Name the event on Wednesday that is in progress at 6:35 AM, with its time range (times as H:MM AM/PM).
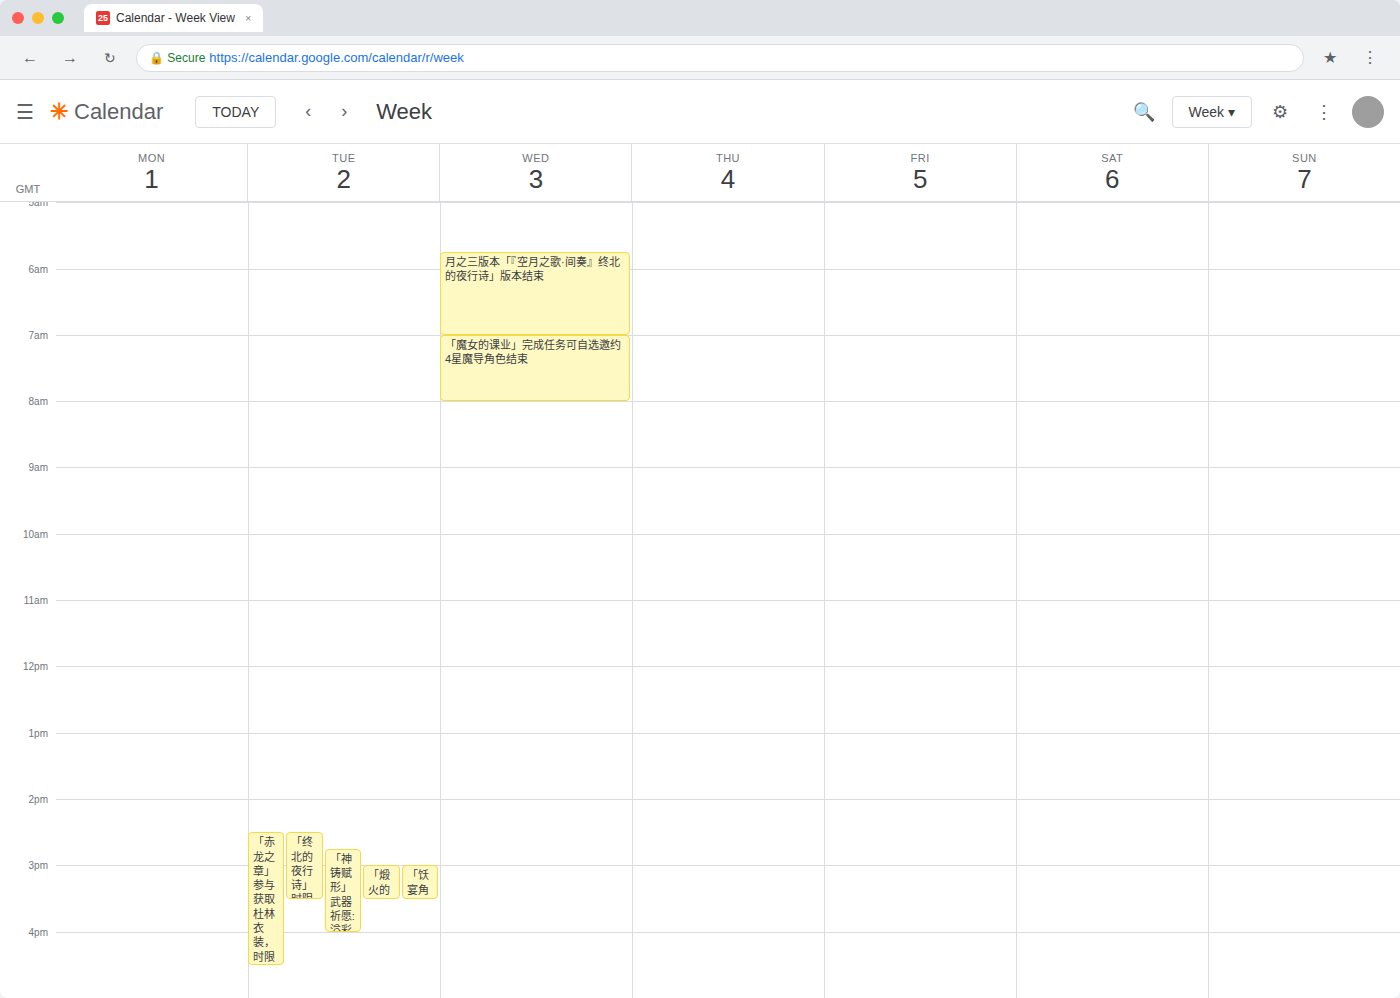
"月之三版本「『空月之歌·间奏』终北的夜行诗」版本结束", 5:45 AM to 7:00 AM